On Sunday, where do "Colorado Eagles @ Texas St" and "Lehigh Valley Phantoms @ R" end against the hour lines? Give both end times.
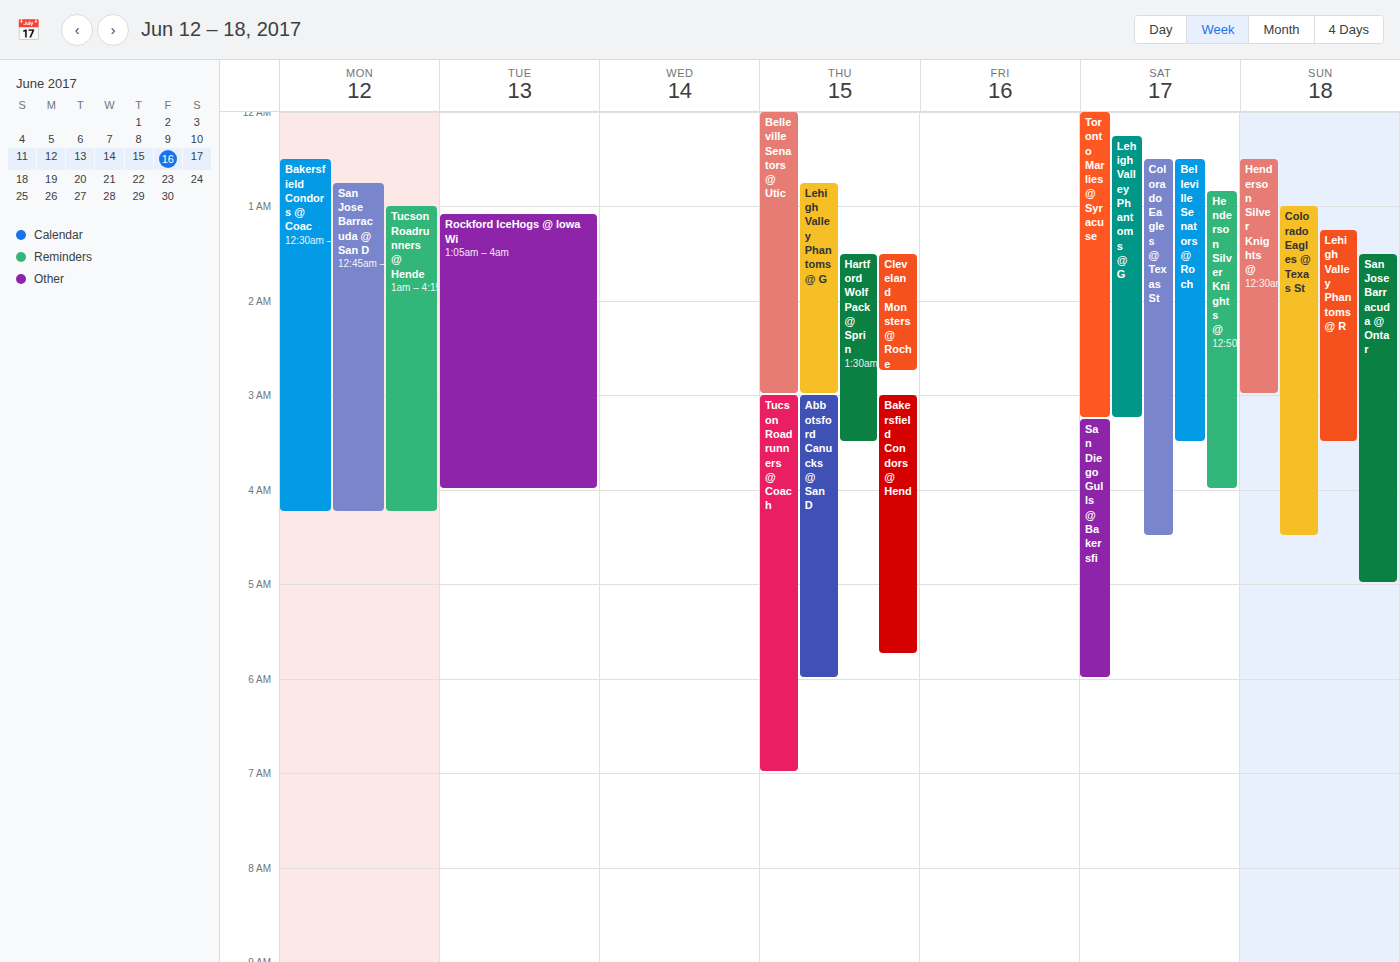
"Colorado Eagles @ Texas St": 4:30 AM, halfway between the 4 AM and 5 AM lines. "Lehigh Valley Phantoms @ R": 3:30 AM, halfway between the 3 AM and 4 AM lines.